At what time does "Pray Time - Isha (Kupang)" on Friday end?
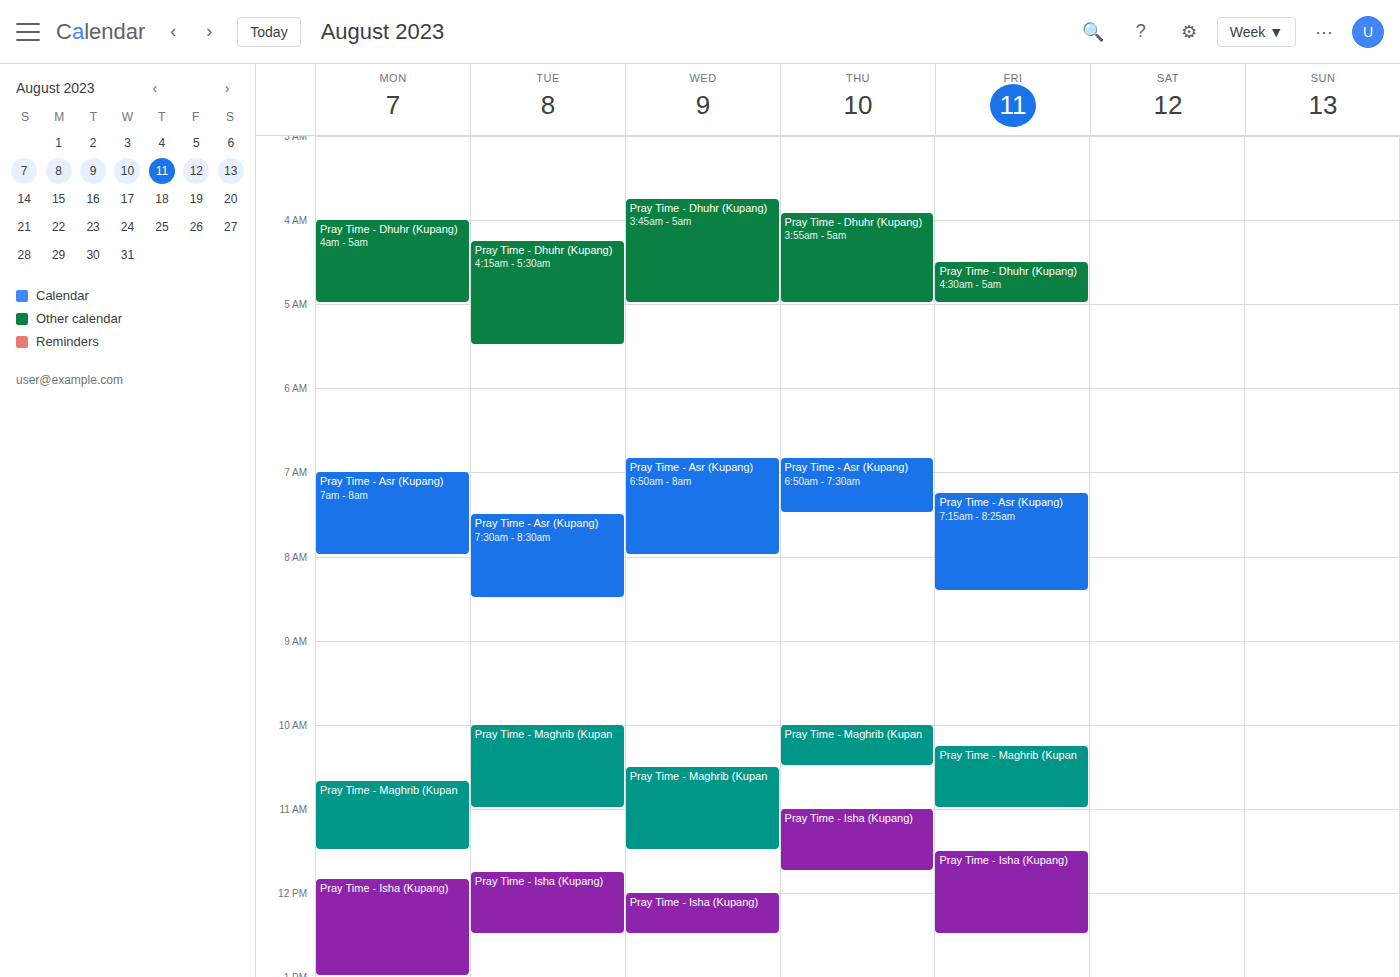
12:30 PM